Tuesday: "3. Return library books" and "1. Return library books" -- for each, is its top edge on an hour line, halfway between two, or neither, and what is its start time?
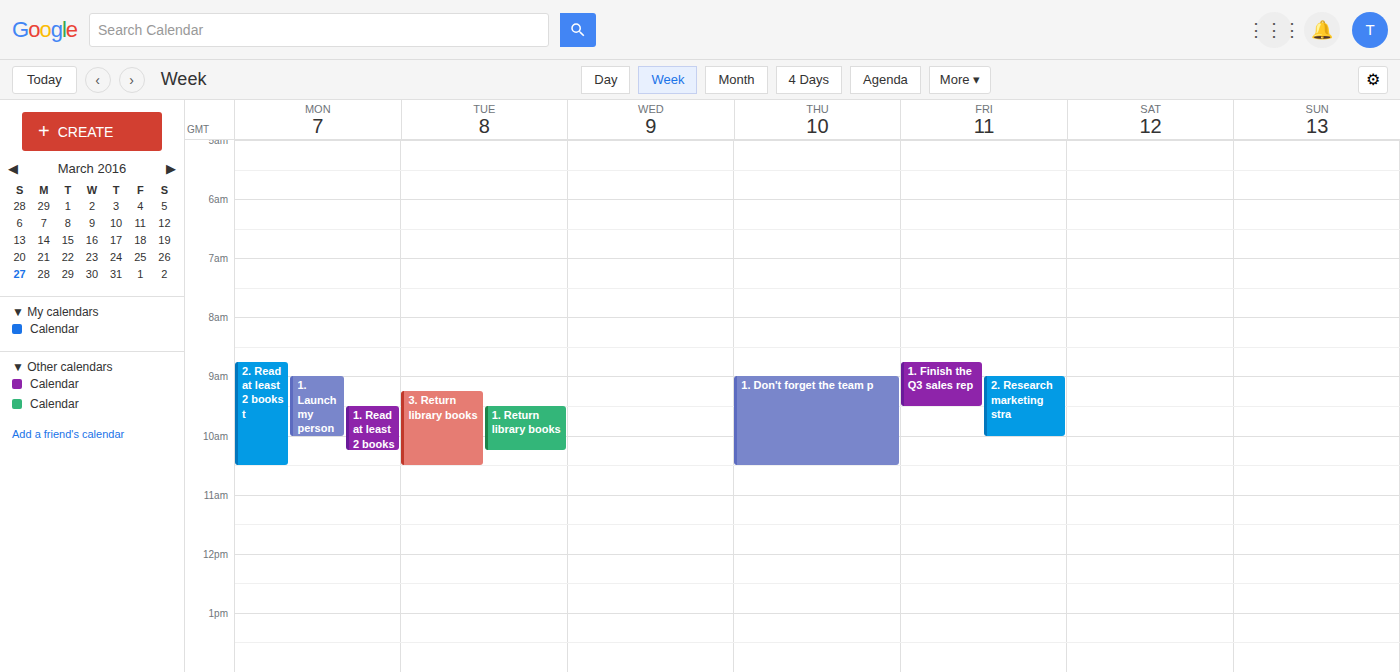
"3. Return library books": 09:15, neither: a quarter of the way from the 09:00 line to the 10:00 line. "1. Return library books": 09:30, halfway between the 09:00 and 10:00 lines.